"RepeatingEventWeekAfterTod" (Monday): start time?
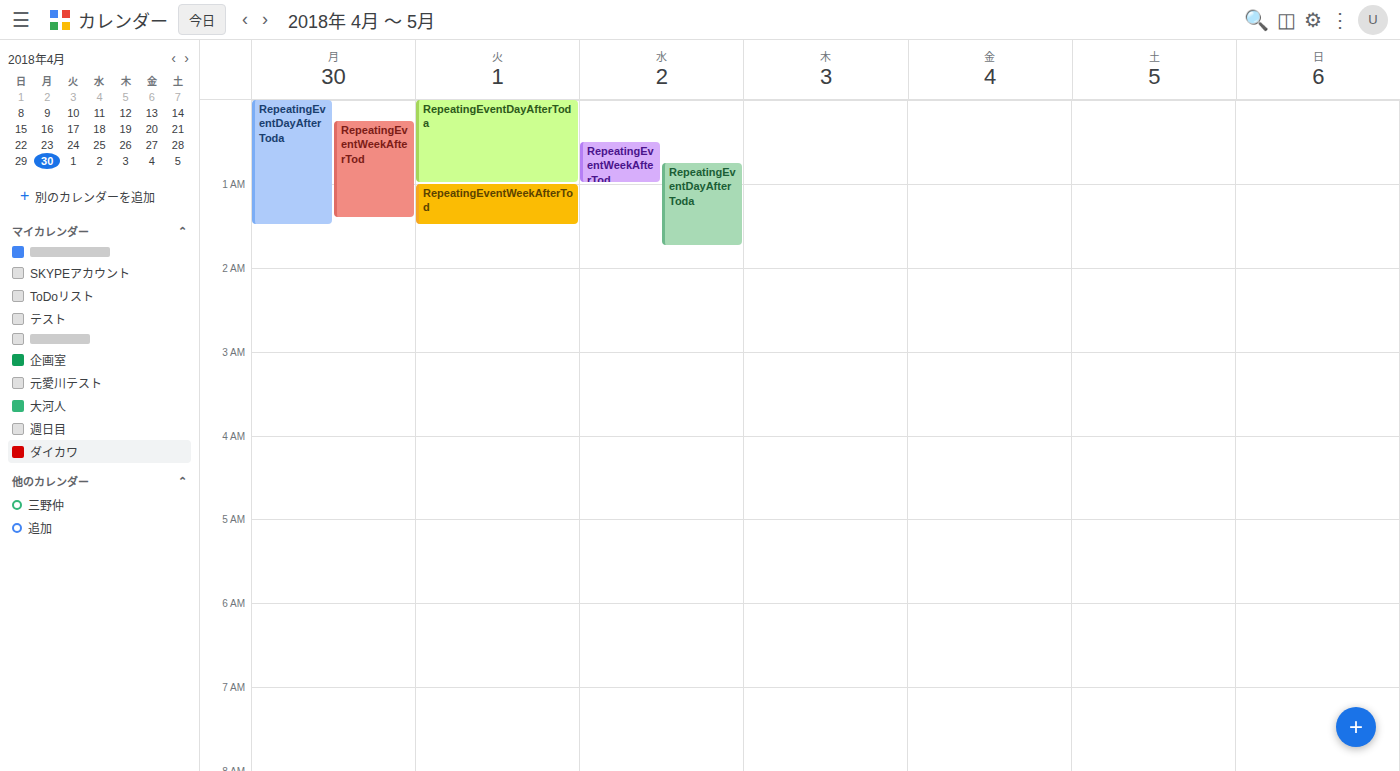
00:15